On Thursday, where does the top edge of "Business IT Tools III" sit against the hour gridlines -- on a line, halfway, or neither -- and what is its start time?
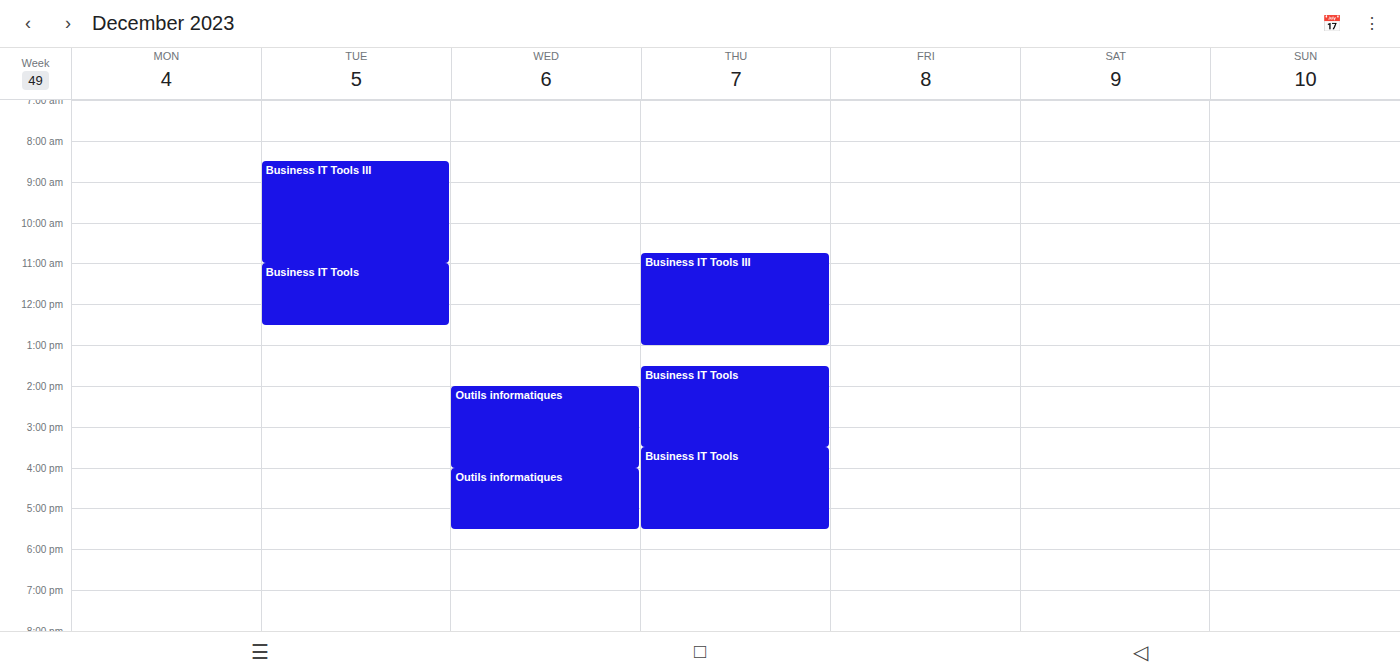
10:45 AM -- neither: three quarters of the way from the 10 AM line to the 11 AM line.